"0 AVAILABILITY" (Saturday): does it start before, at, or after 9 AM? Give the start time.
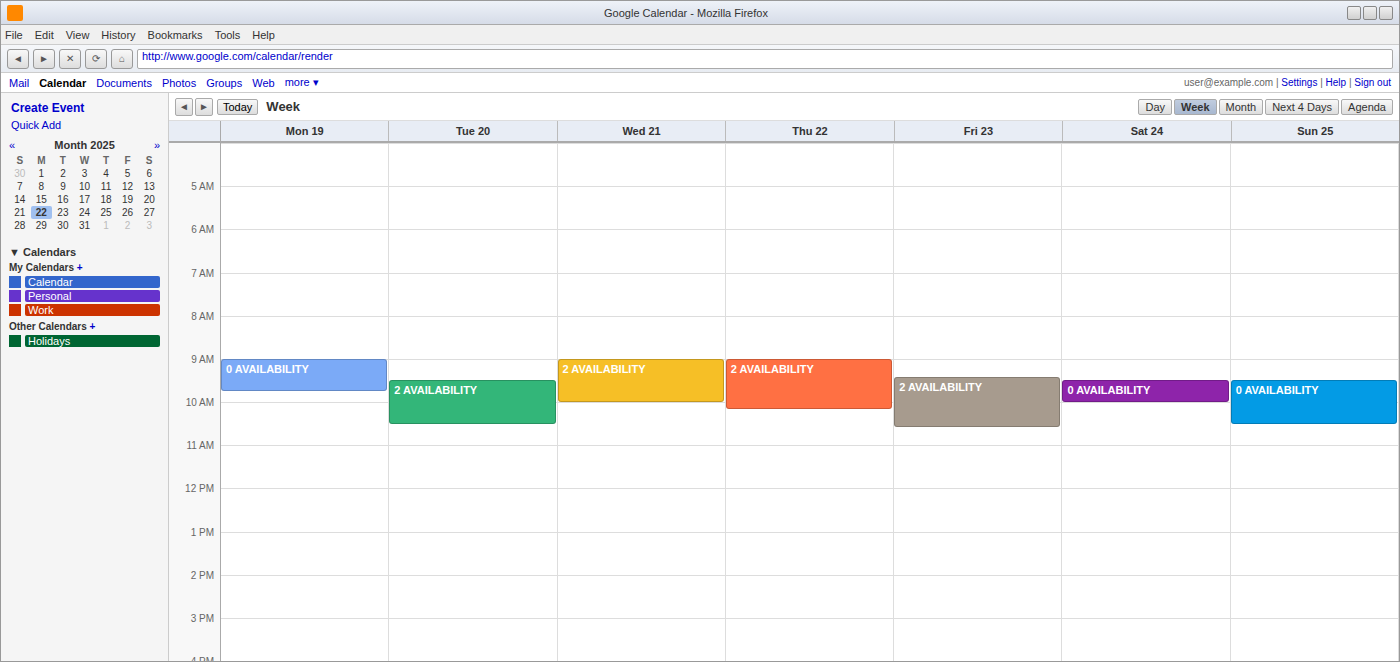
9:30 AM -- after 9 AM, 30 minutes below the 9 AM line.